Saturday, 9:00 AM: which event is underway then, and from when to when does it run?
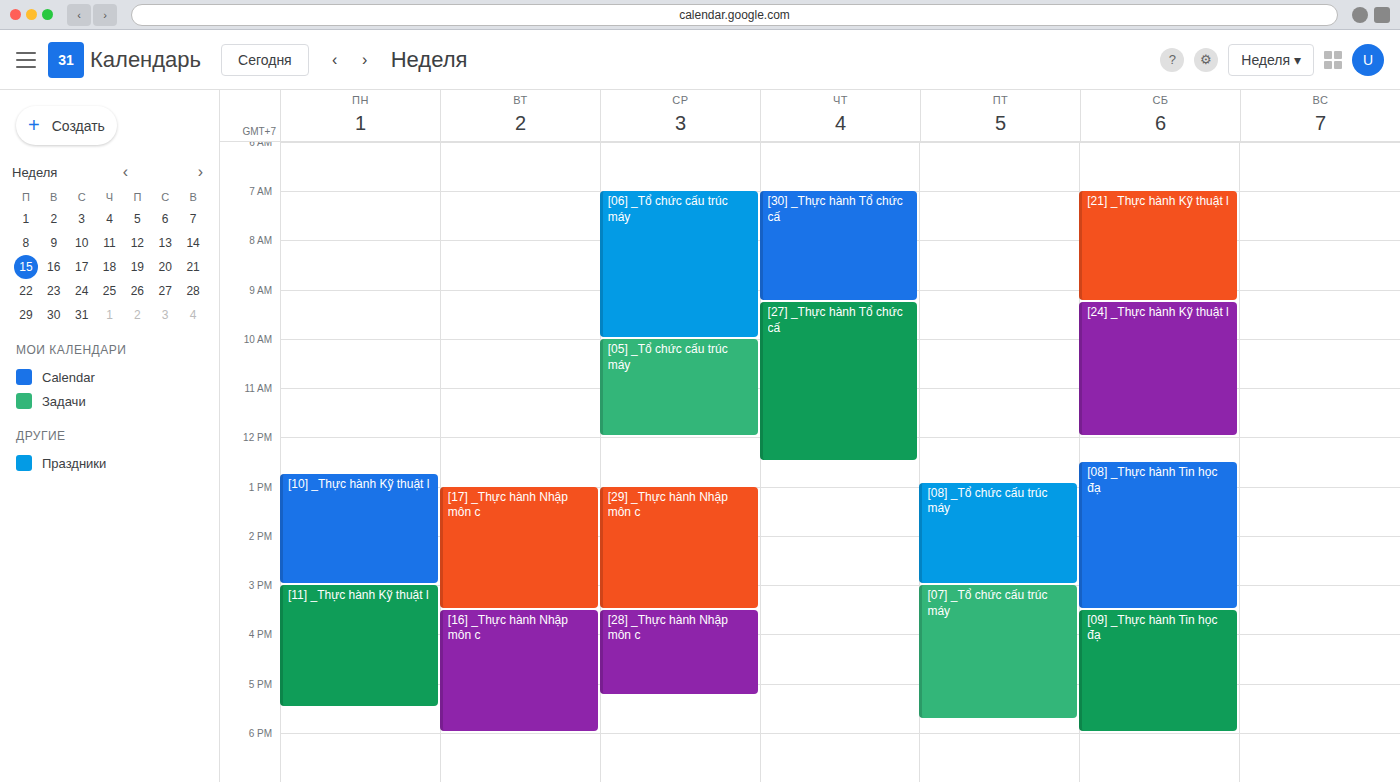
"[21] _Thực hành Kỹ thuật l", 7:00 AM to 9:15 AM